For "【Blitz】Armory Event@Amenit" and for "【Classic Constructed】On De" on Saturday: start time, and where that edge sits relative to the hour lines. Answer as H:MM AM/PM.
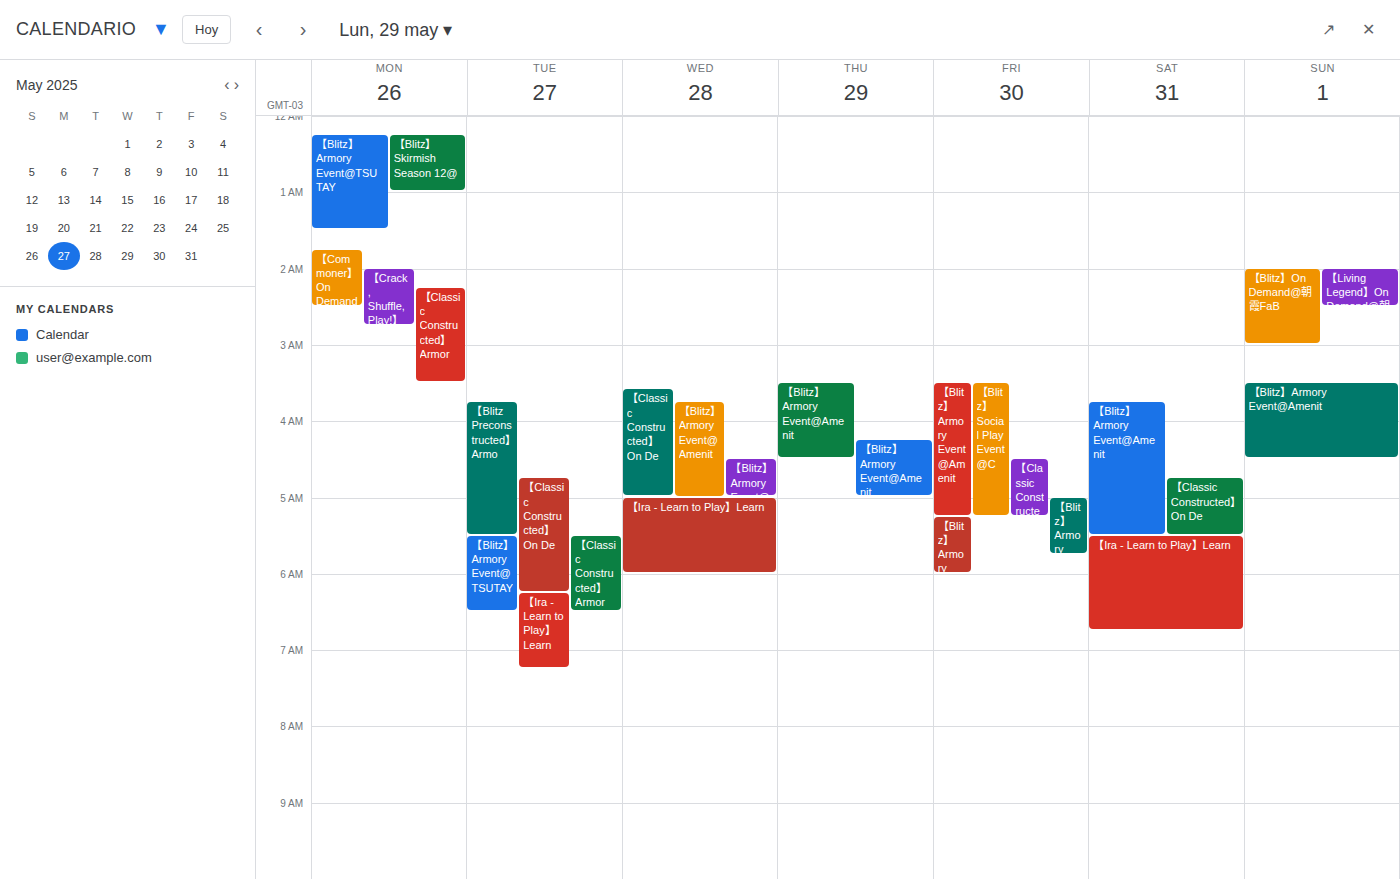
"【Blitz】Armory Event@Amenit": 3:45 AM, neither: three quarters of the way from the 3 AM line to the 4 AM line. "【Classic Constructed】On De": 4:45 AM, neither: three quarters of the way from the 4 AM line to the 5 AM line.